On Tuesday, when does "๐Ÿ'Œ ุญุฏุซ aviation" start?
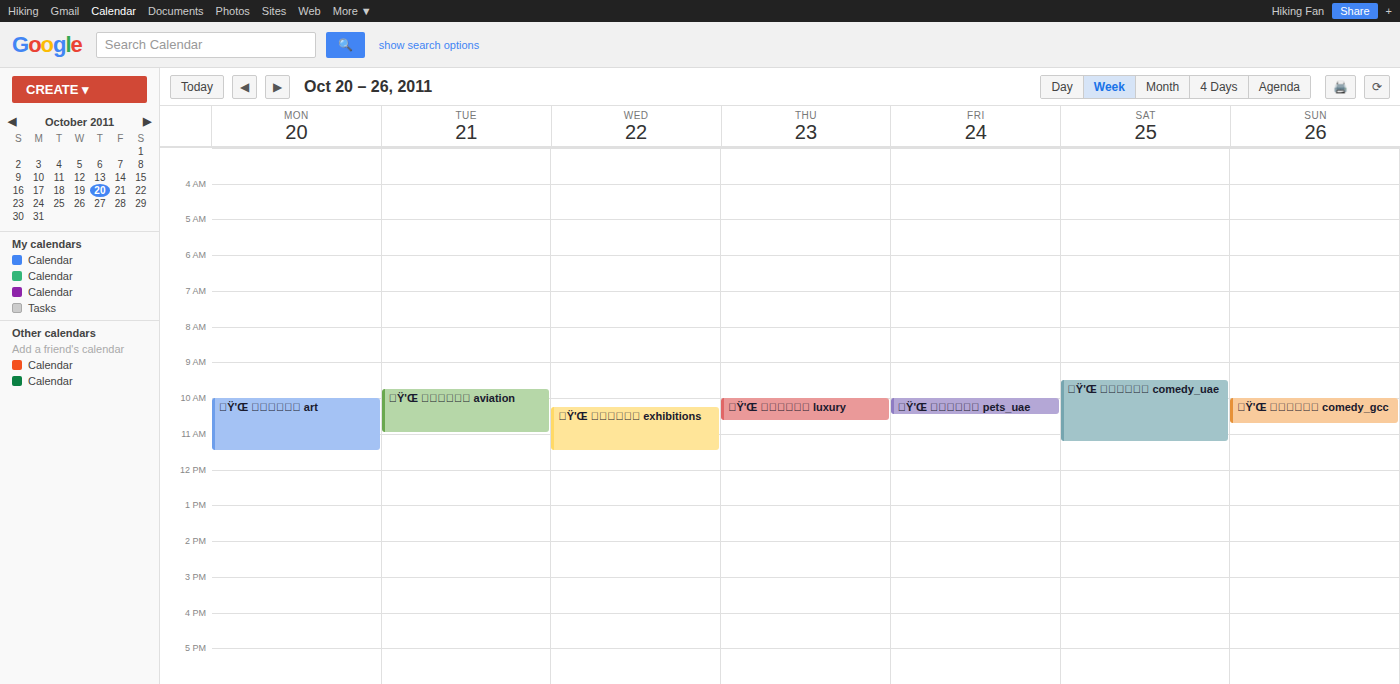
9:45 AM